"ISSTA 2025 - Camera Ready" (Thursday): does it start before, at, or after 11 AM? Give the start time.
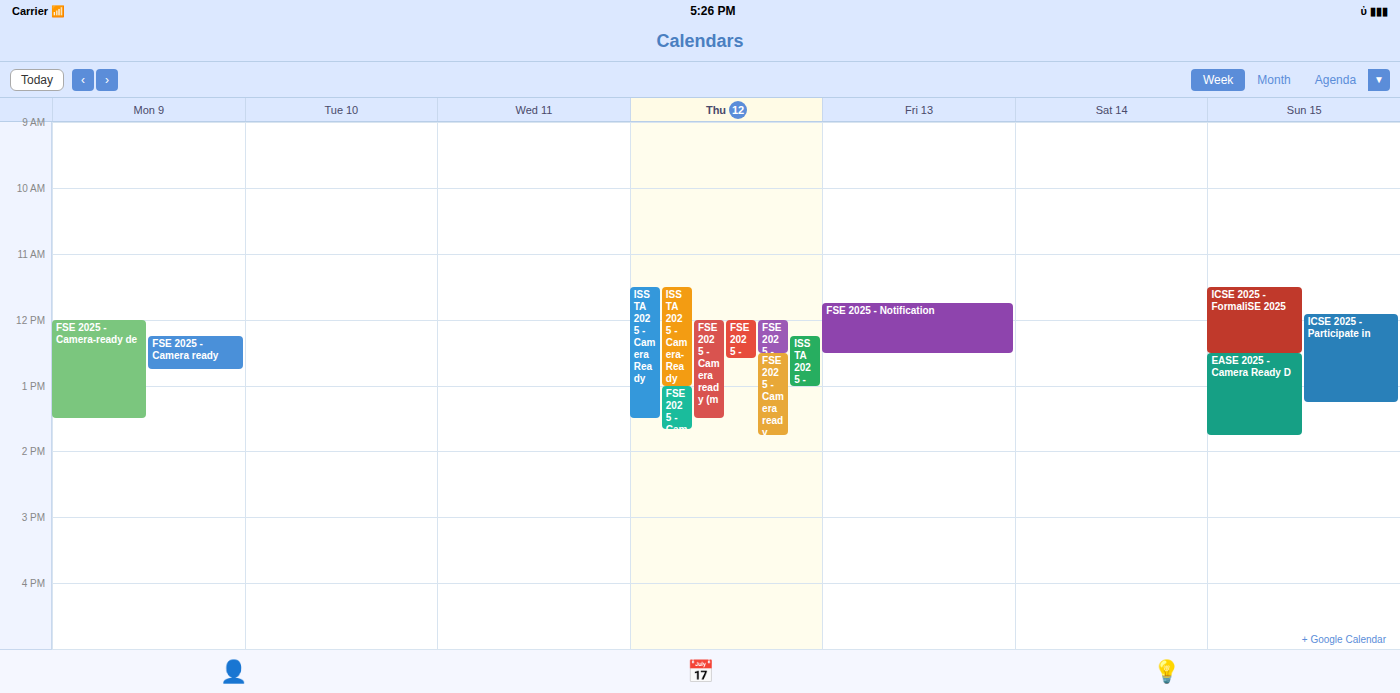
11:30 AM -- after 11 AM, 30 minutes below the 11 AM line.